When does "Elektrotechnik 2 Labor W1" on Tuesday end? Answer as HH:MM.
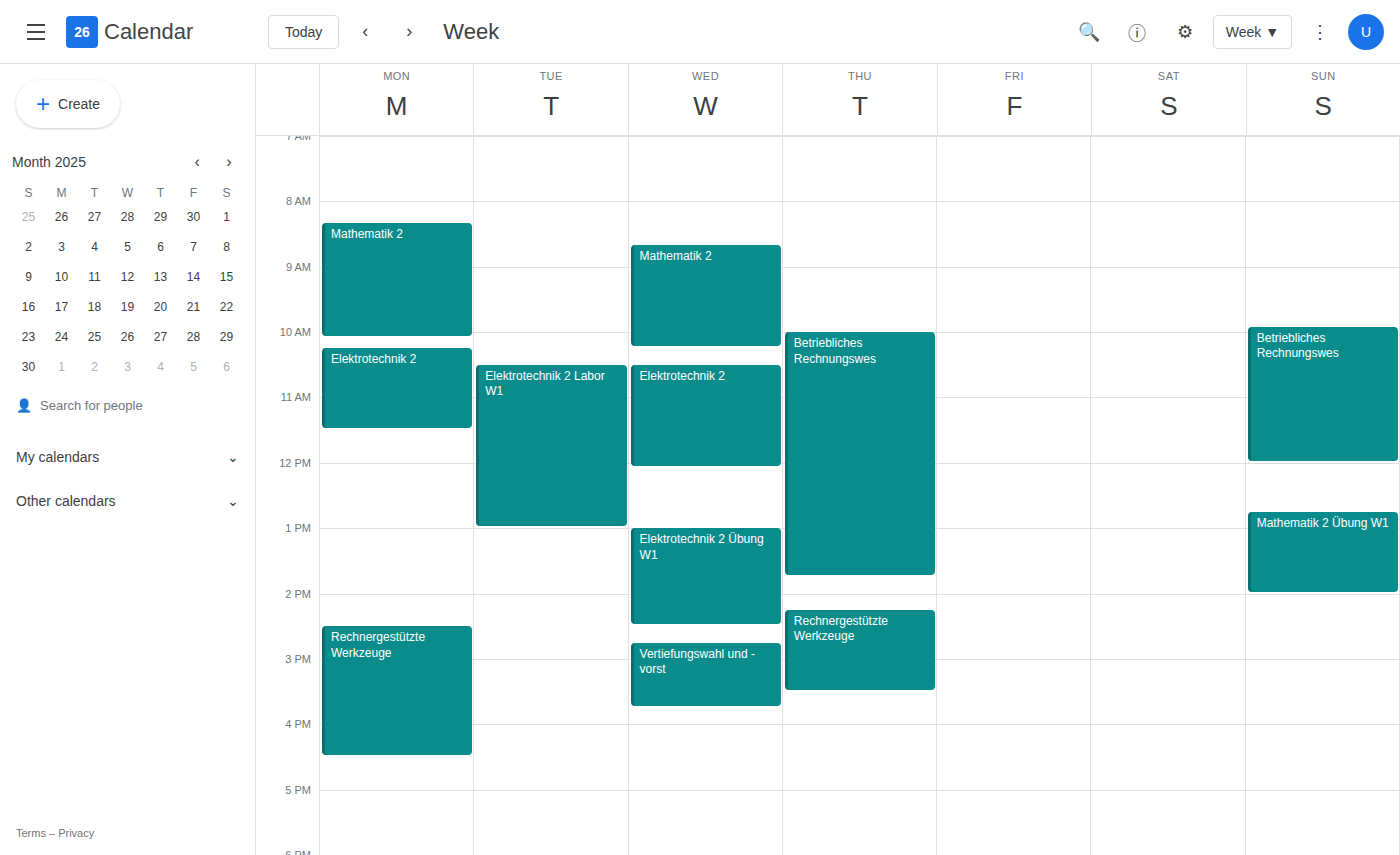
13:00